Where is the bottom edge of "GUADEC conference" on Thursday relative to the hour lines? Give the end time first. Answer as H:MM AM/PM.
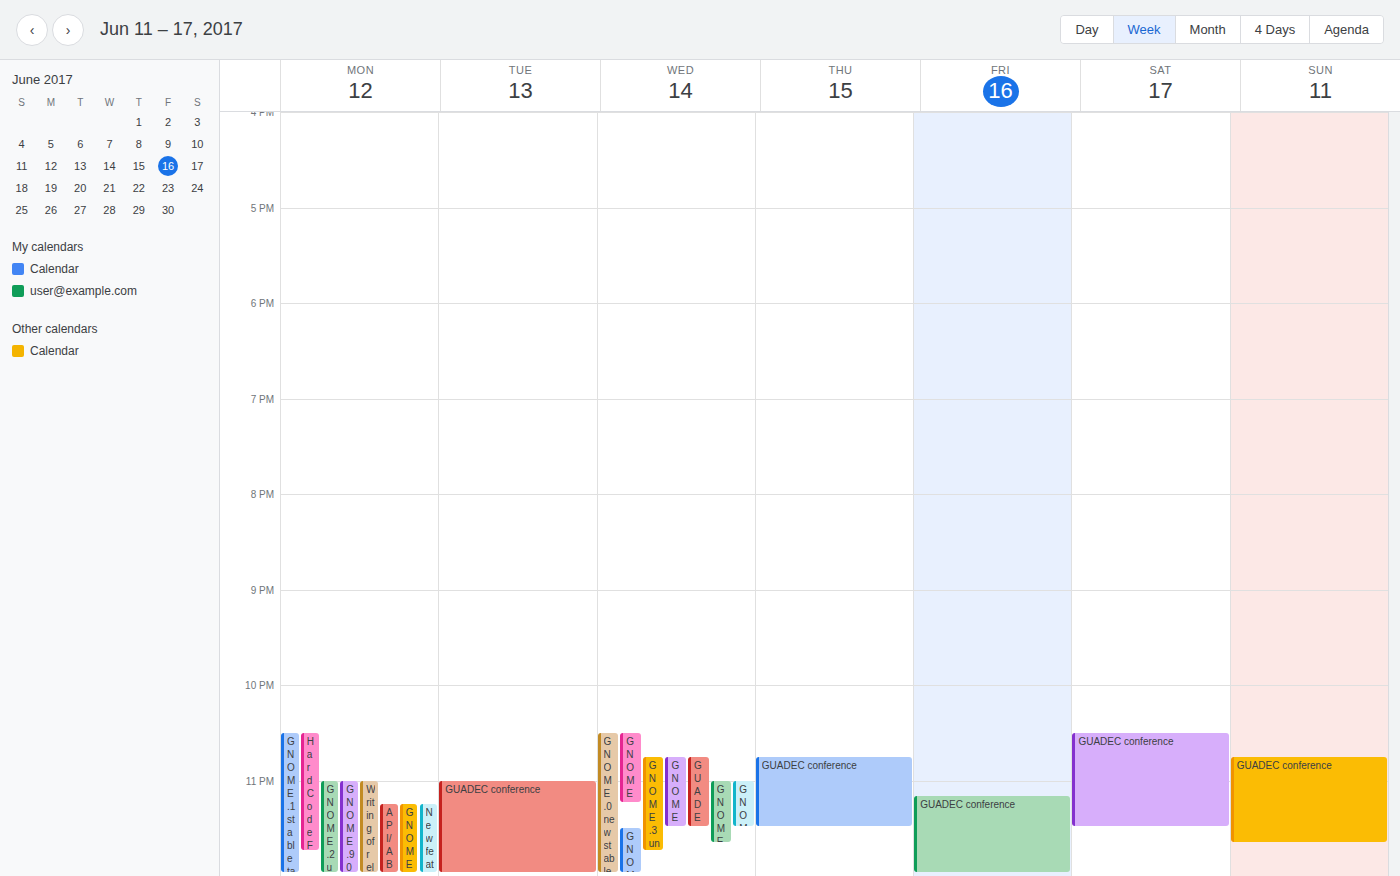
11:30 PM -- halfway between the 11 PM and 12 AM lines.